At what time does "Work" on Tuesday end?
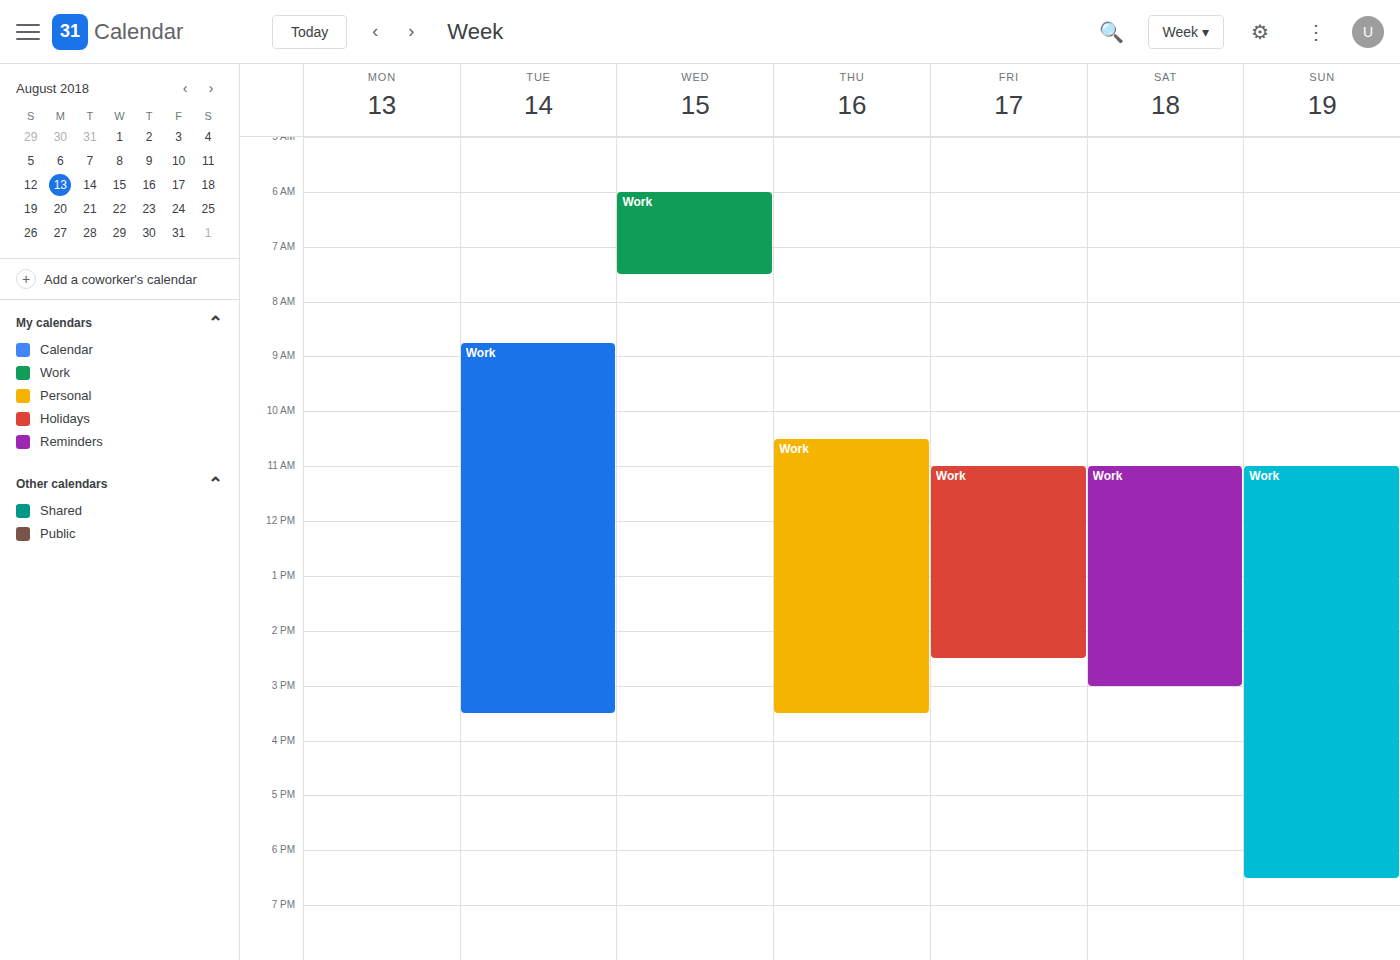
15:30